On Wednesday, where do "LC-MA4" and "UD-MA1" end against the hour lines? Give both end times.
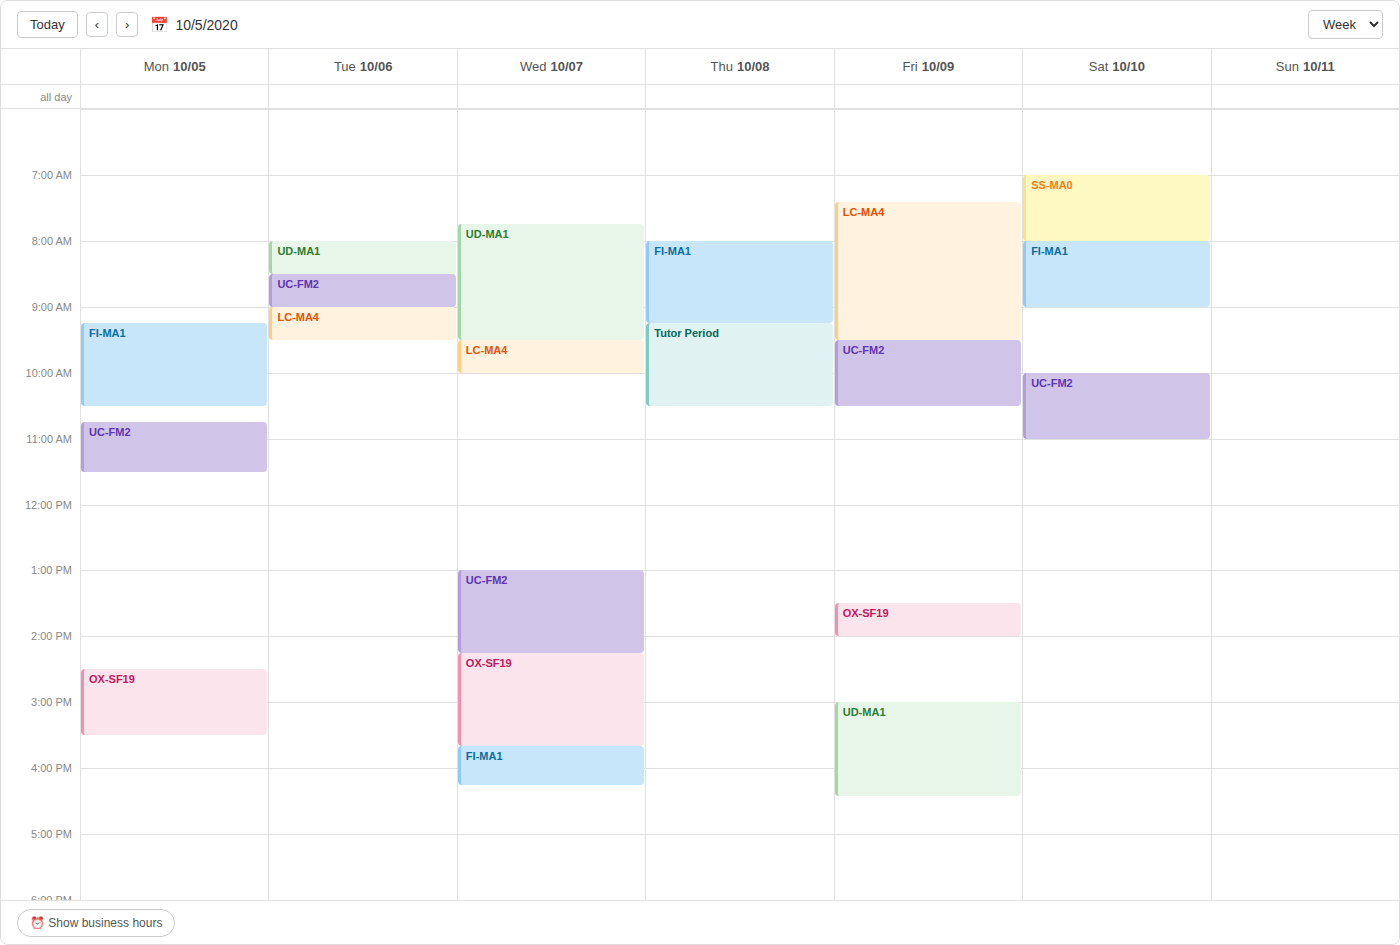
"LC-MA4": 10:00 AM, exactly on the 10 AM line. "UD-MA1": 9:30 AM, halfway between the 9 AM and 10 AM lines.